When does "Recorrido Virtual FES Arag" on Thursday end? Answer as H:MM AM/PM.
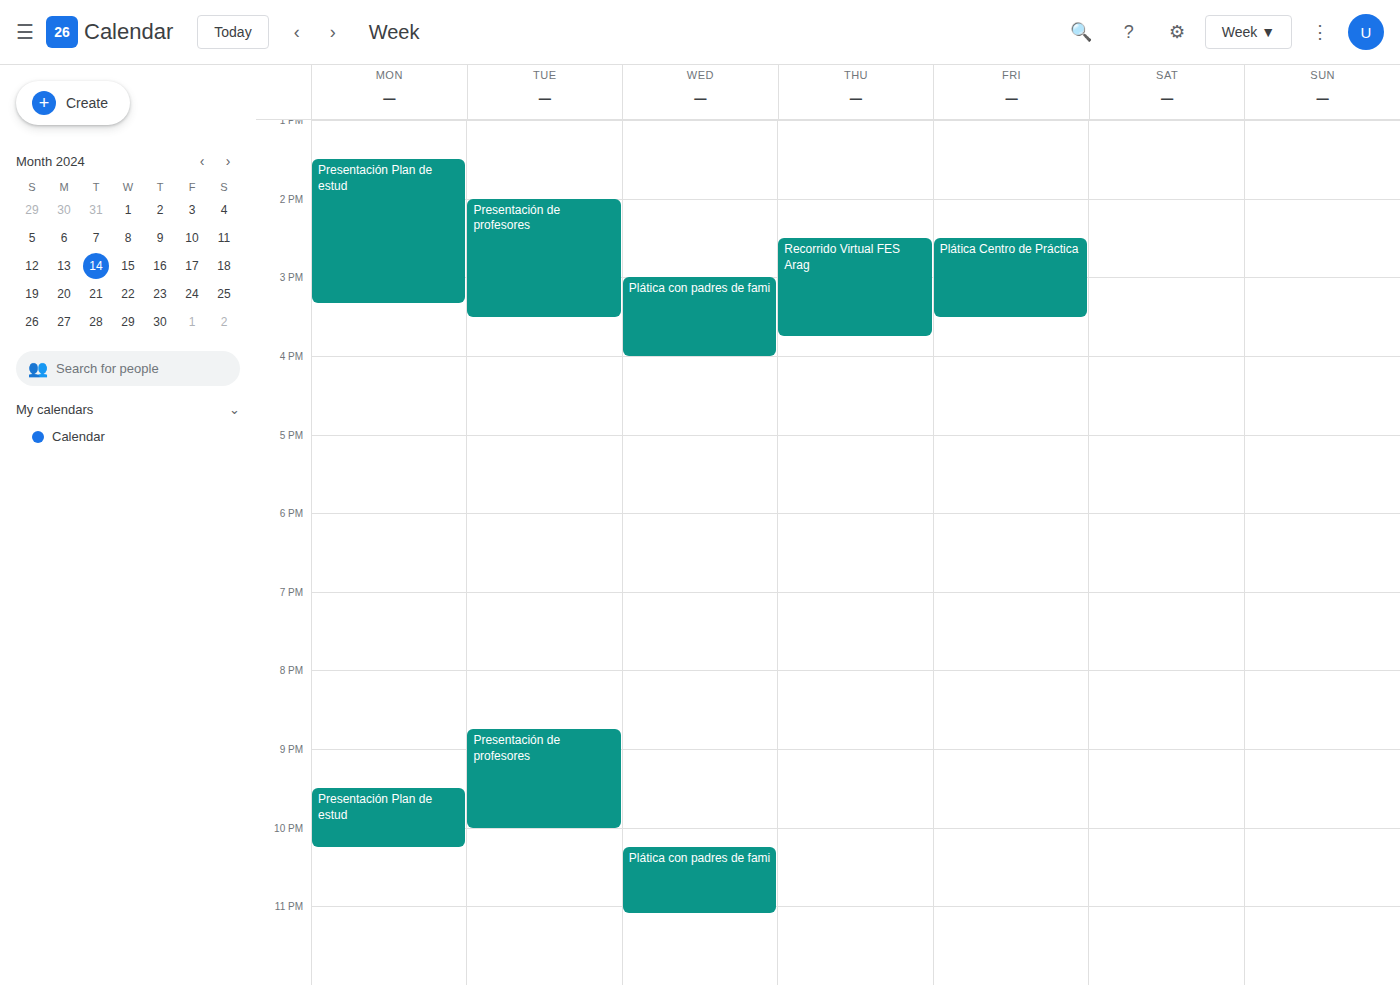
3:45 PM